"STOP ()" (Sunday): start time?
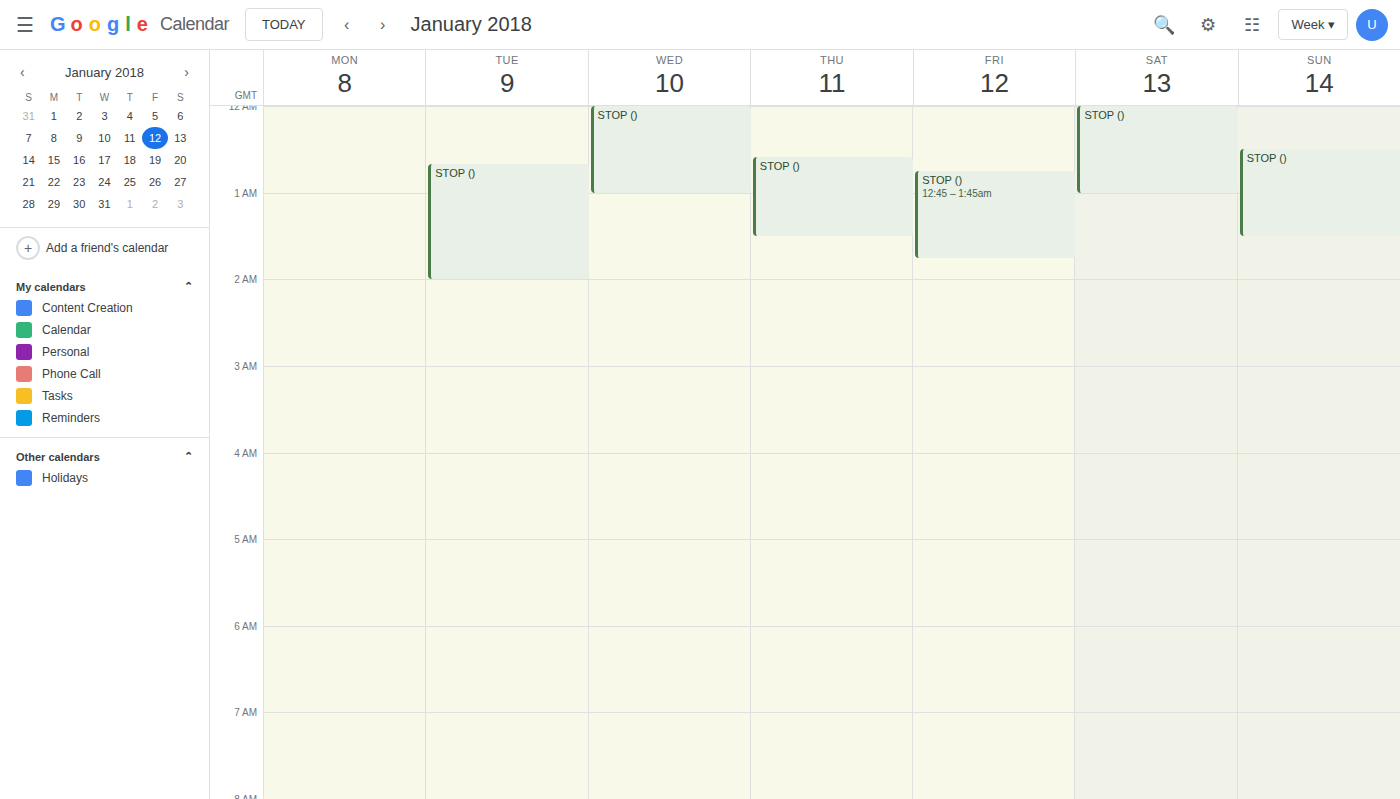
12:30 AM